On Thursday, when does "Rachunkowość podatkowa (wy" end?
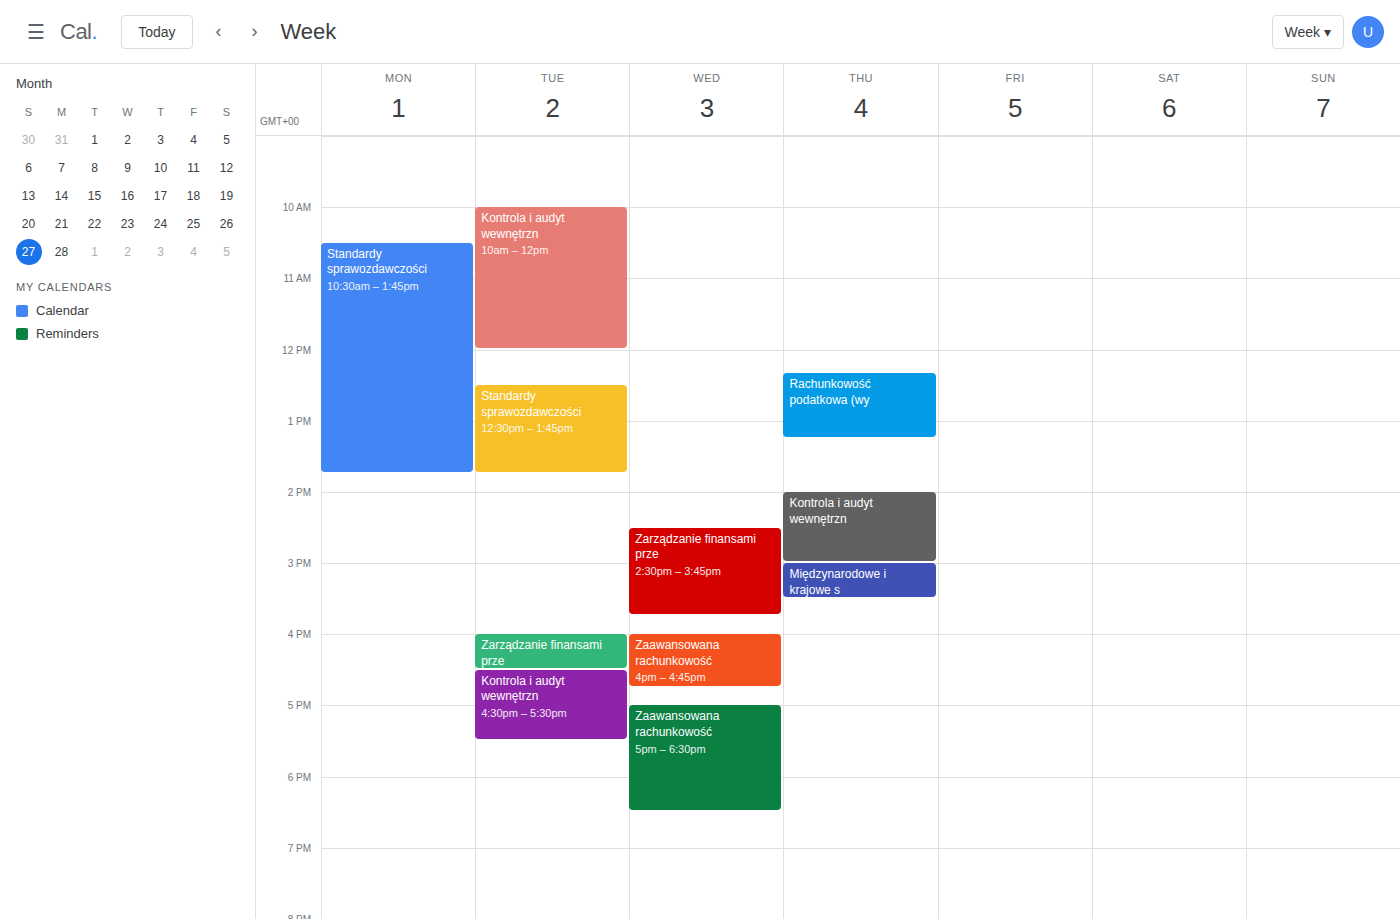
1:15 PM